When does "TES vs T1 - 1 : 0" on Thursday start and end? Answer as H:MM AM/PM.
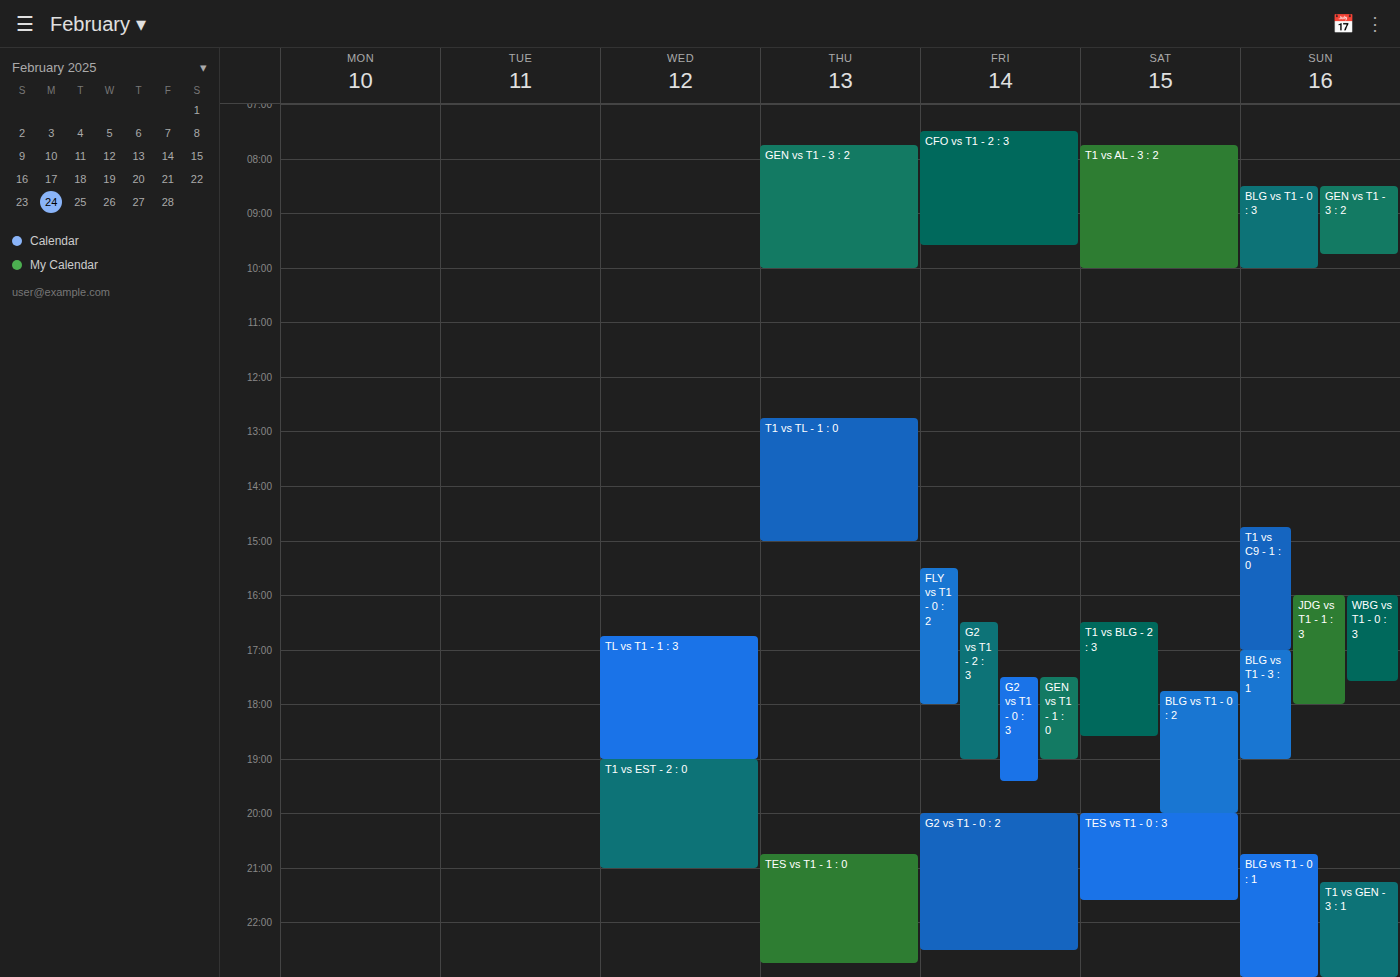
8:45 PM to 10:45 PM